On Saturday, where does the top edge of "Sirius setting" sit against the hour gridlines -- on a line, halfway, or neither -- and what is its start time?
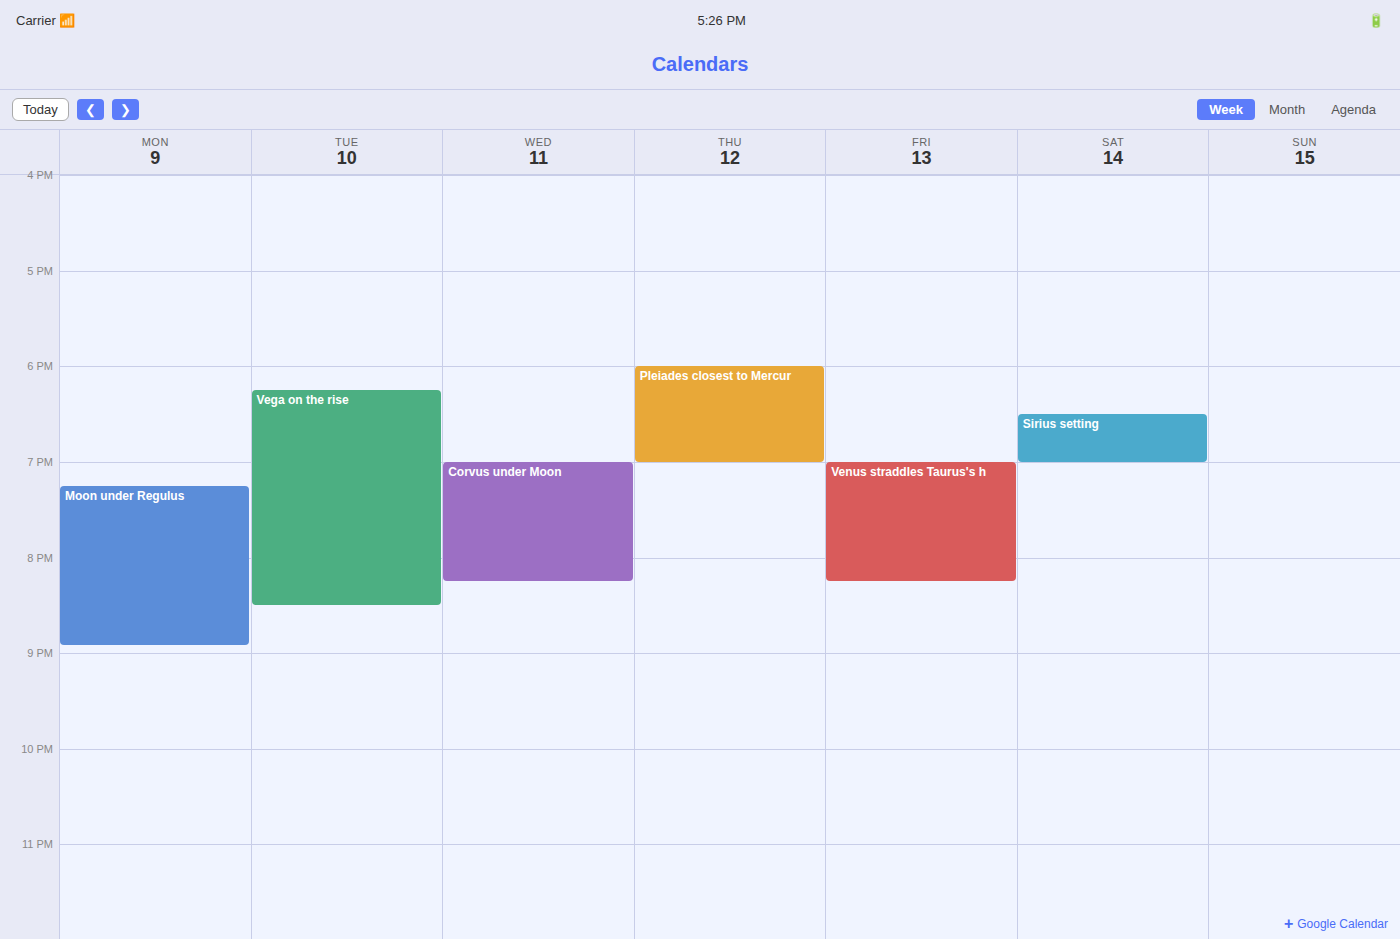
18:30 -- halfway between the 18:00 and 19:00 lines.